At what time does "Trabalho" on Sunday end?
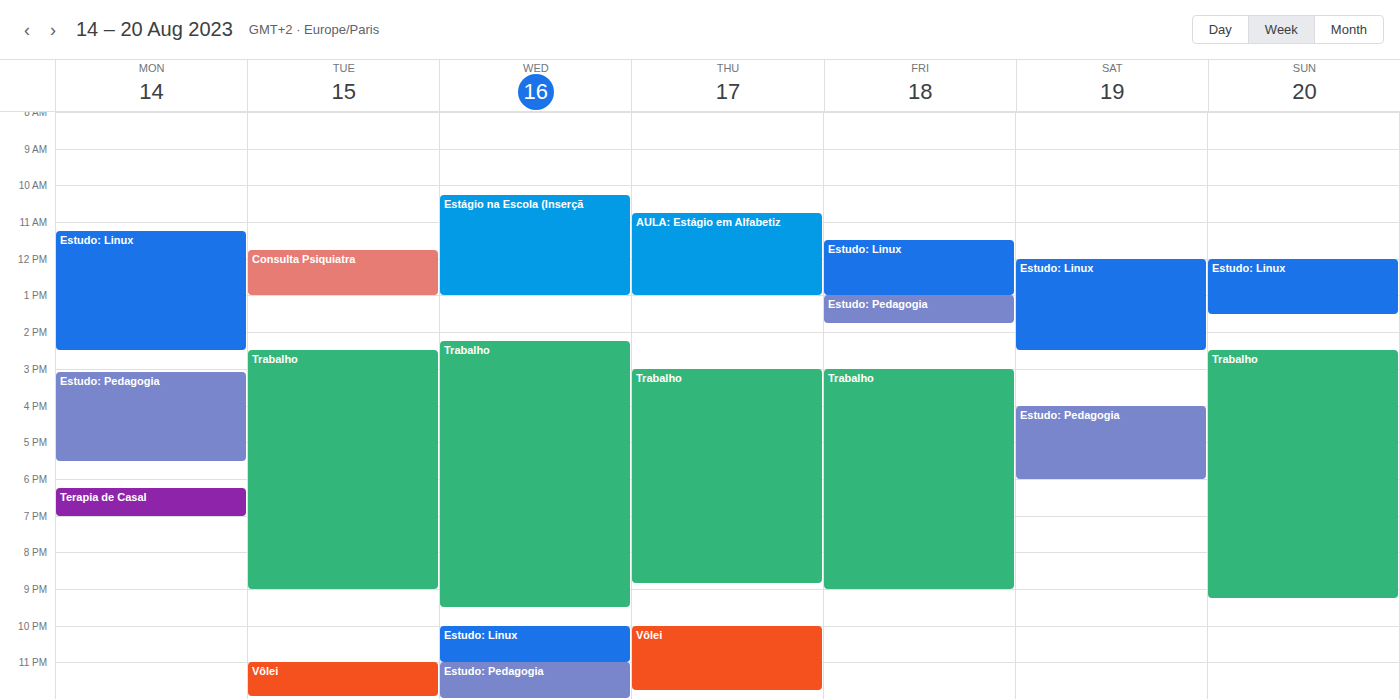
21:15